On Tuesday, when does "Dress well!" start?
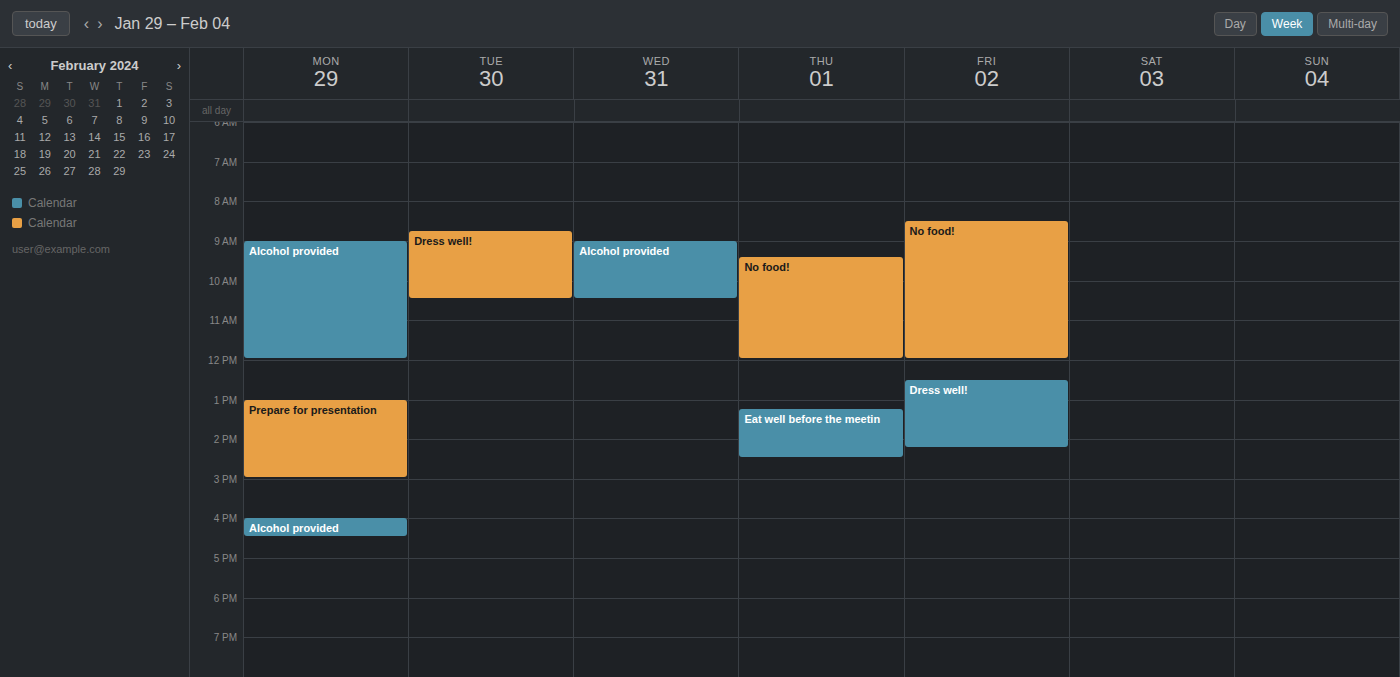
8:45 AM